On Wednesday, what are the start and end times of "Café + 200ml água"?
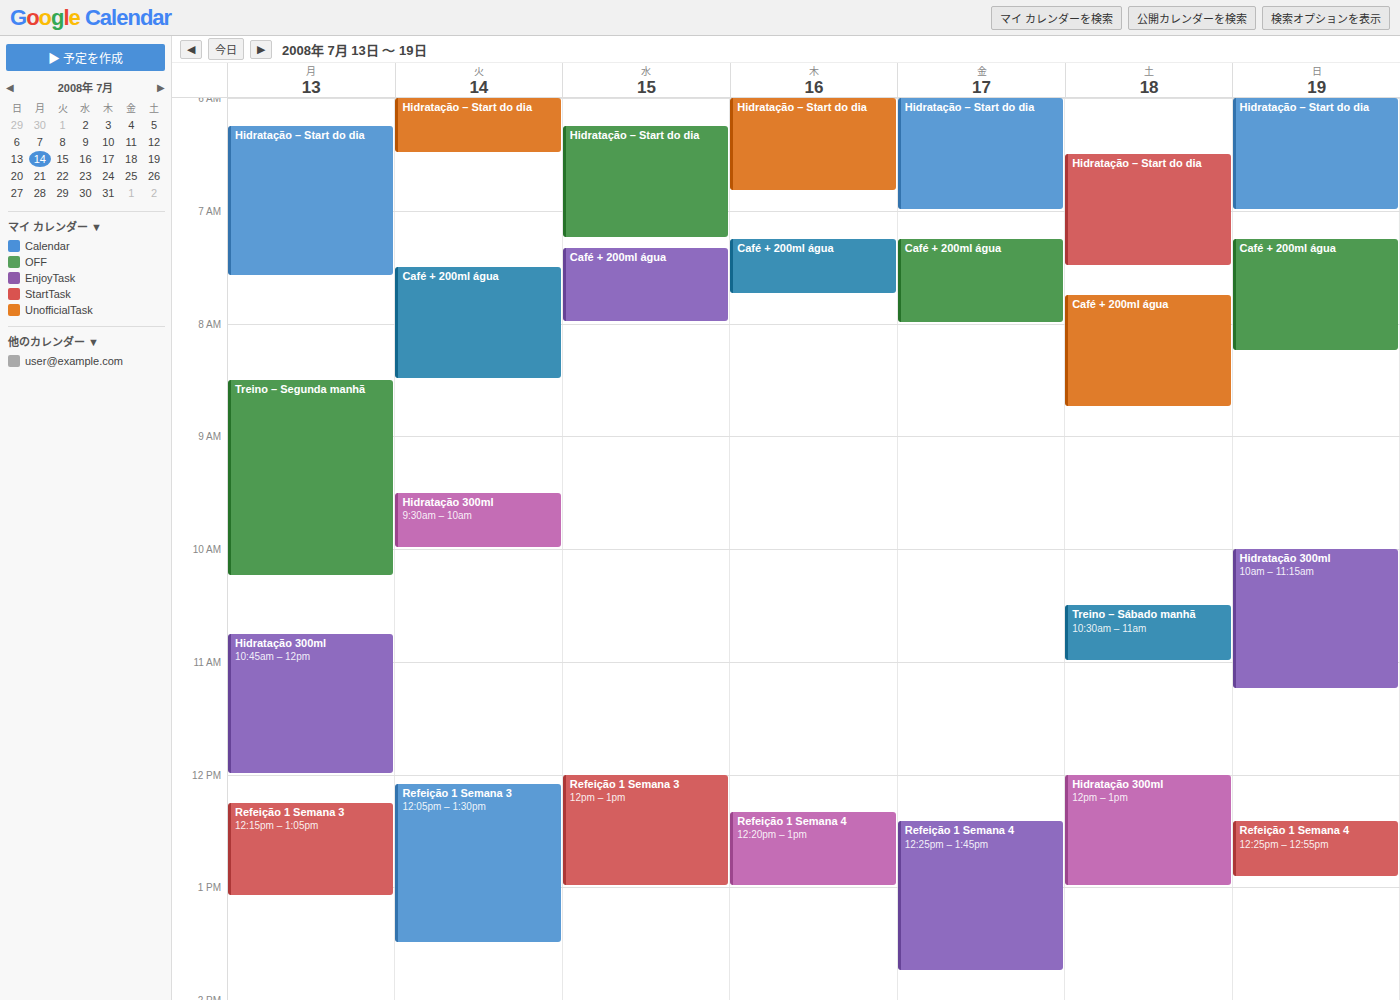
7:20 AM to 8:00 AM